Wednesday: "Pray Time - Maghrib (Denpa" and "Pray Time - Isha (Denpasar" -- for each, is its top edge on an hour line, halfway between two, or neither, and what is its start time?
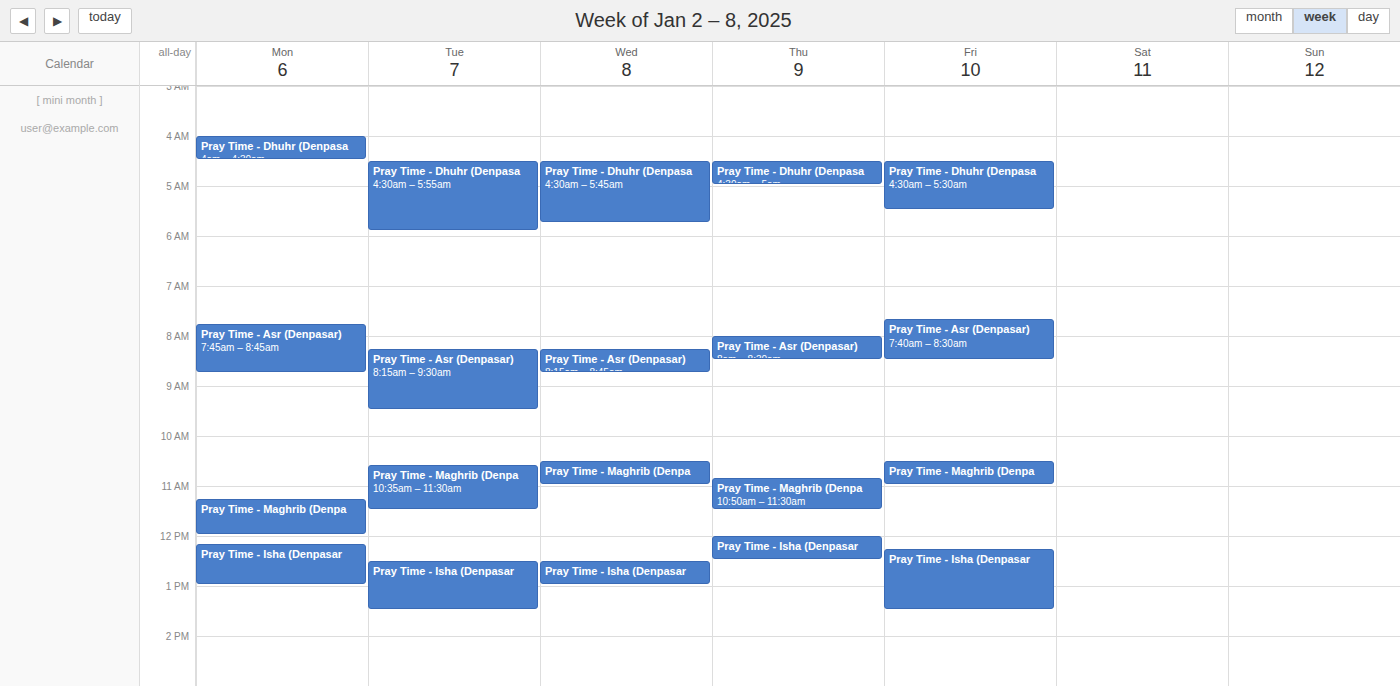
"Pray Time - Maghrib (Denpa": 10:30 AM, halfway between the 10 AM and 11 AM lines. "Pray Time - Isha (Denpasar": 12:30 PM, halfway between the 12 PM and 1 PM lines.